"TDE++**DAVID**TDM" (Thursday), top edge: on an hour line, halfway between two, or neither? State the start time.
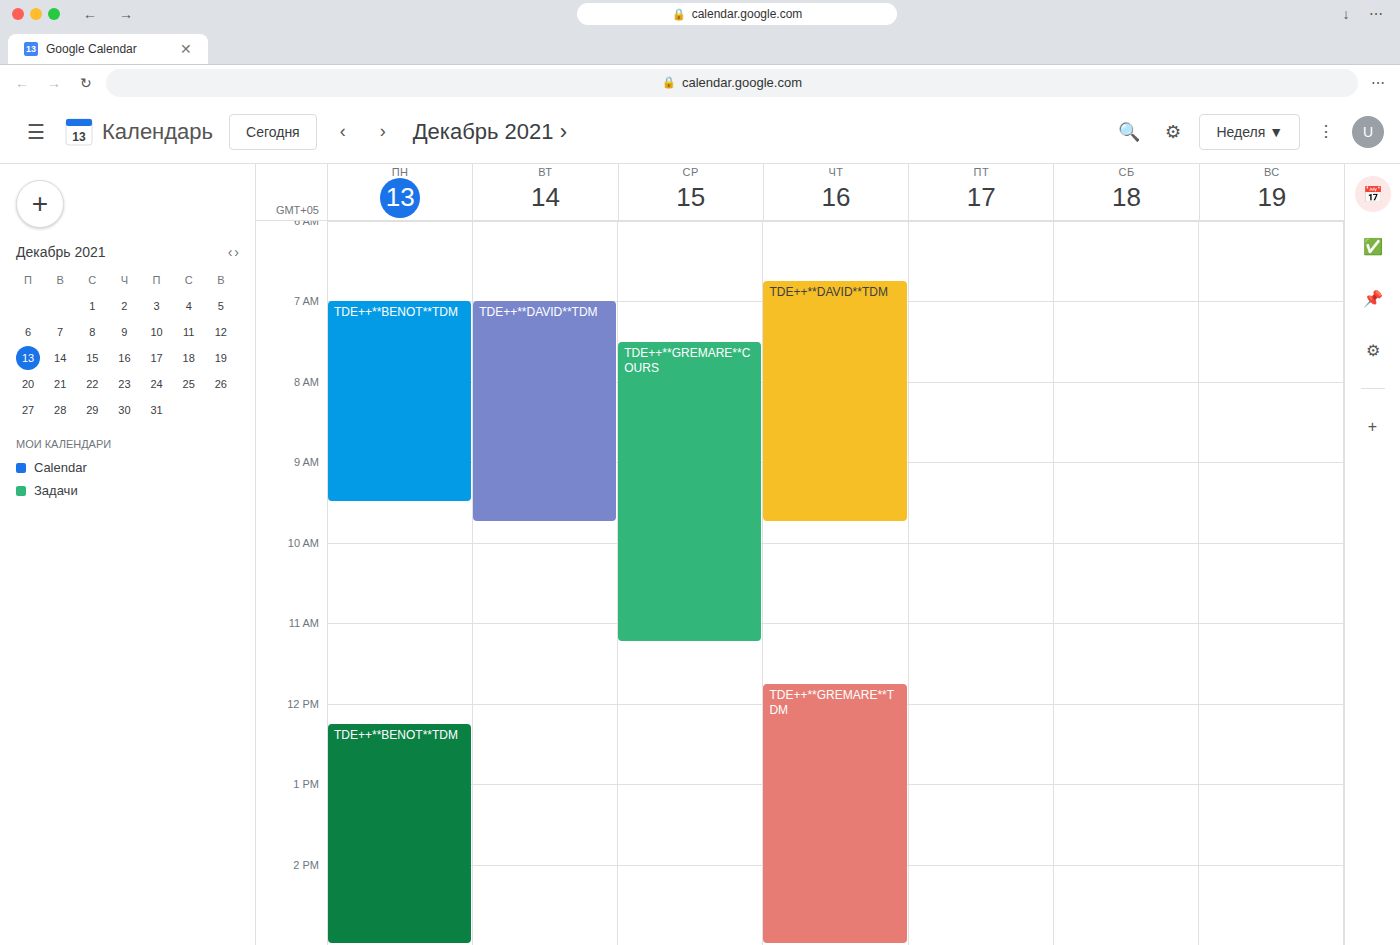
6:45 AM -- neither: three quarters of the way from the 6 AM line to the 7 AM line.